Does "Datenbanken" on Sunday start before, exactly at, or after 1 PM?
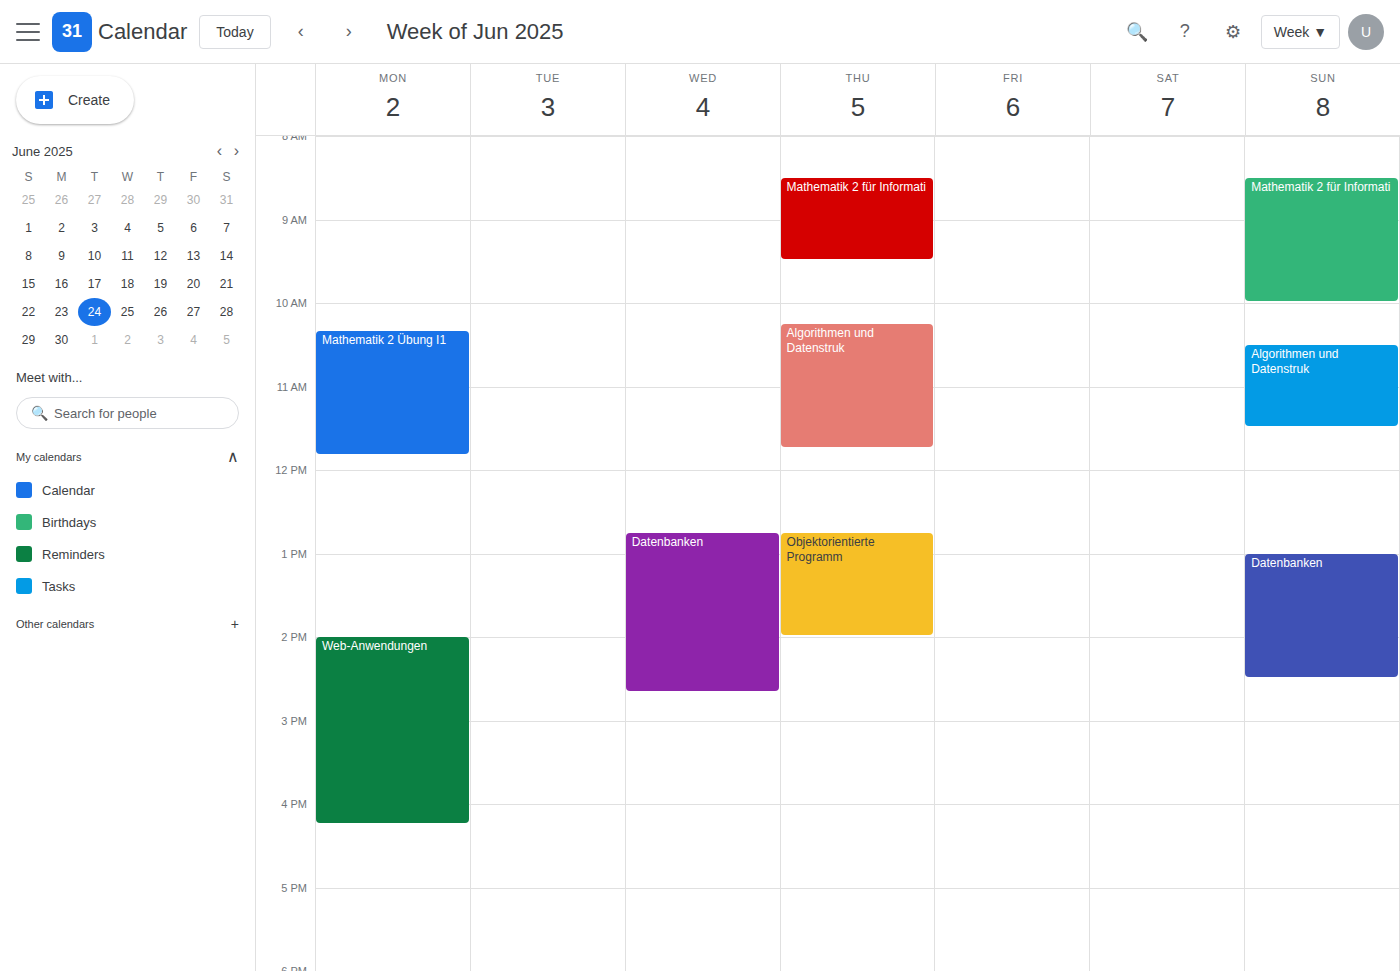
1:00 PM -- exactly at 1 PM, on the 1 PM line.